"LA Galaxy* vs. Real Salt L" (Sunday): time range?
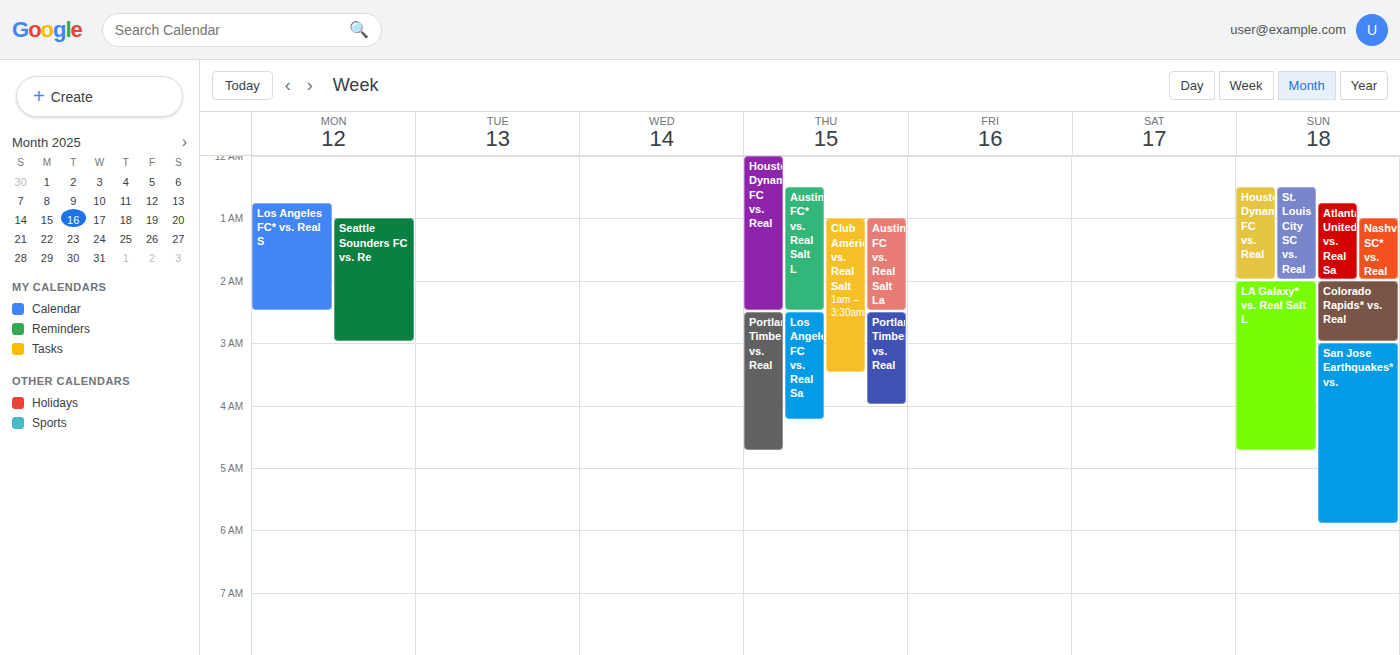
2:00 AM to 4:45 AM